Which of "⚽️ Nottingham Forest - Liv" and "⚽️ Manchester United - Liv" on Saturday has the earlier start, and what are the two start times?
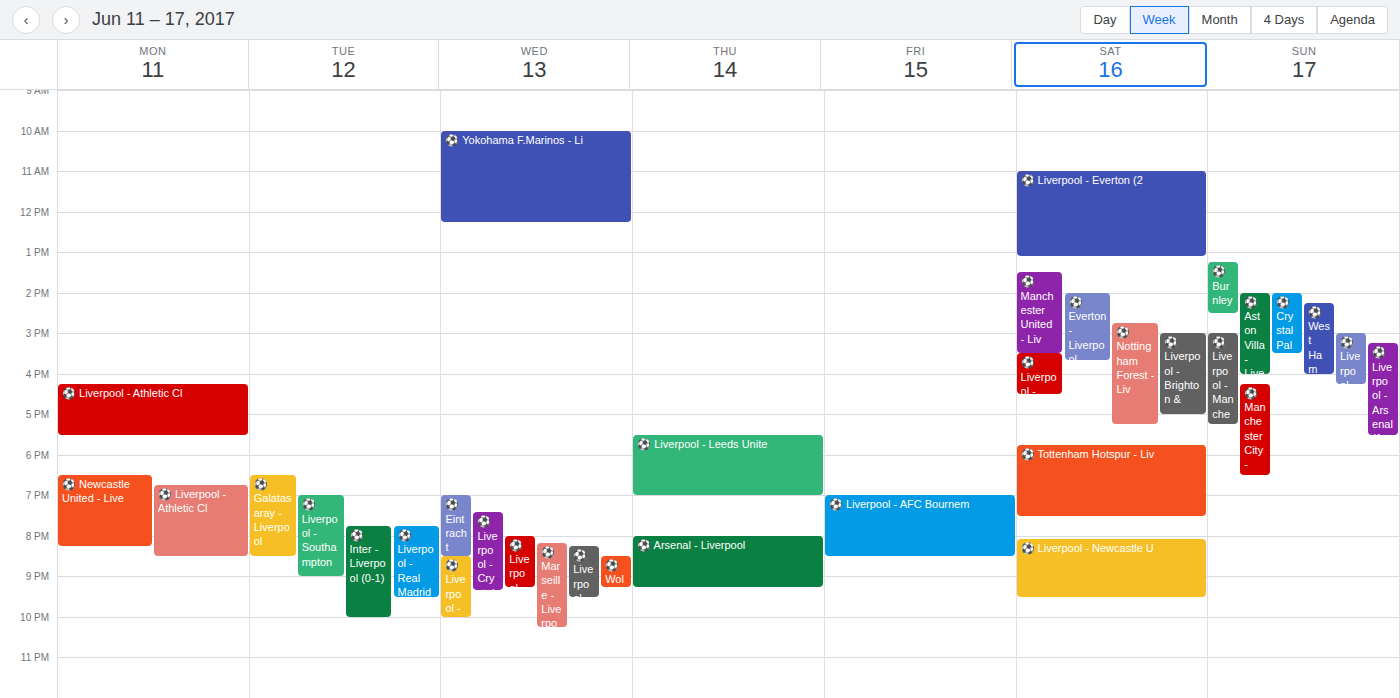
"⚽️ Manchester United - Liv" 1:30 PM; "⚽️ Nottingham Forest - Liv" 2:45 PM.